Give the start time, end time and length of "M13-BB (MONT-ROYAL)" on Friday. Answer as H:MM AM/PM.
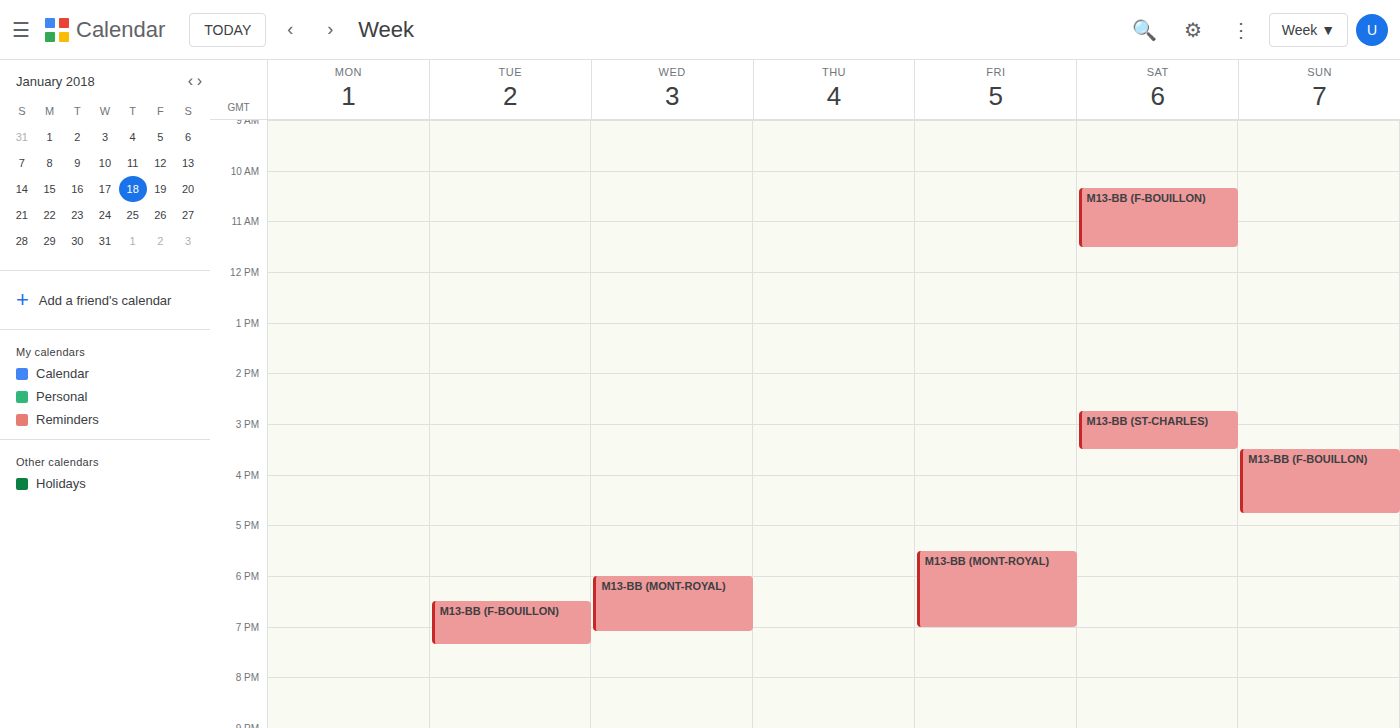
5:30 PM to 7:00 PM, 1 hour 30 minutes